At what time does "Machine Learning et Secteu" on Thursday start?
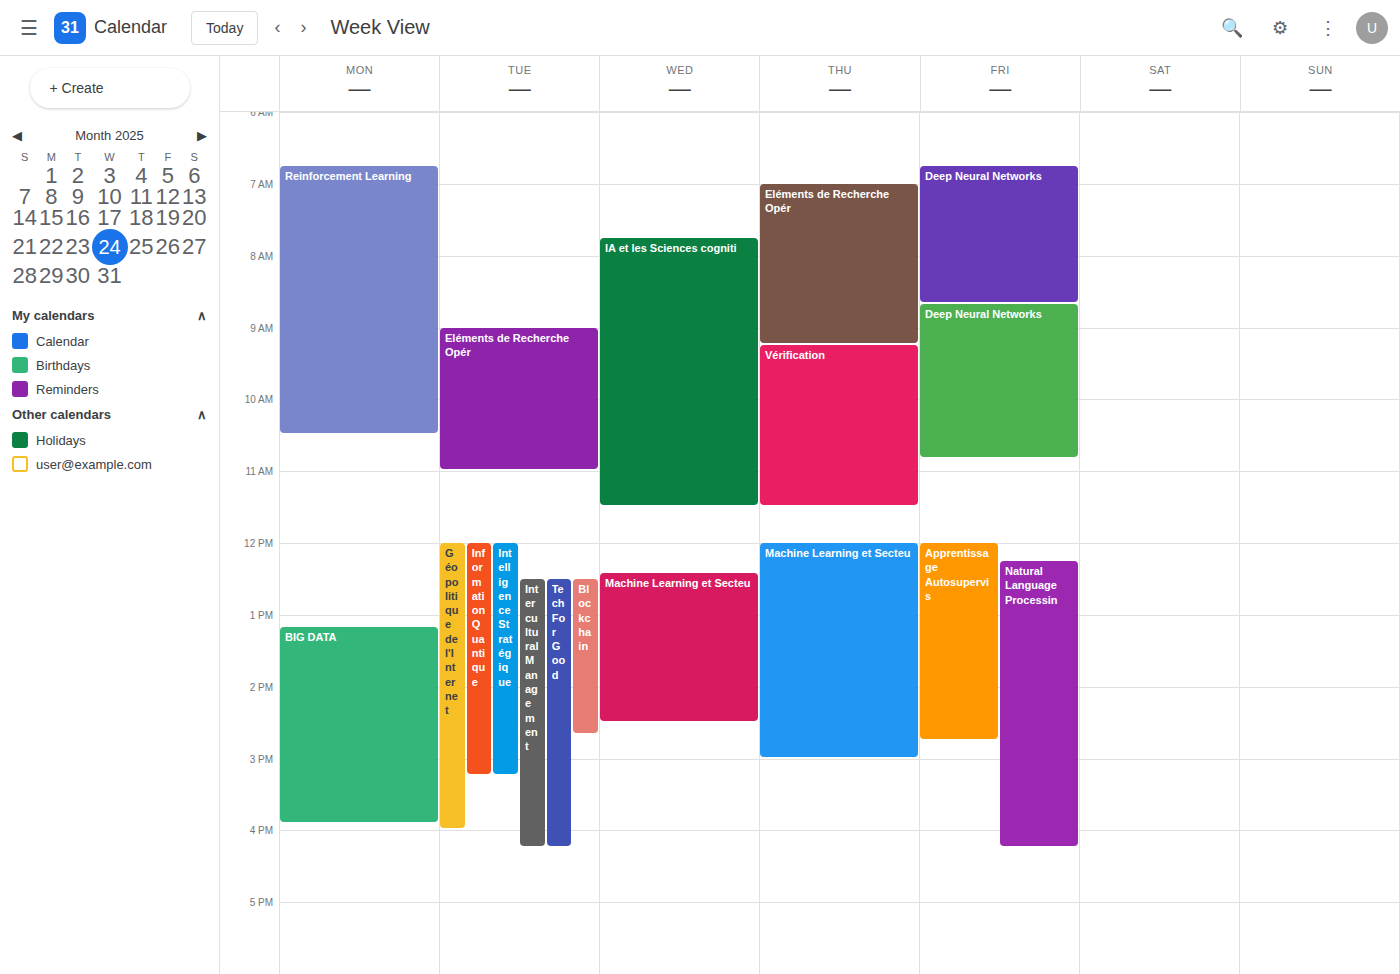
12:00 PM